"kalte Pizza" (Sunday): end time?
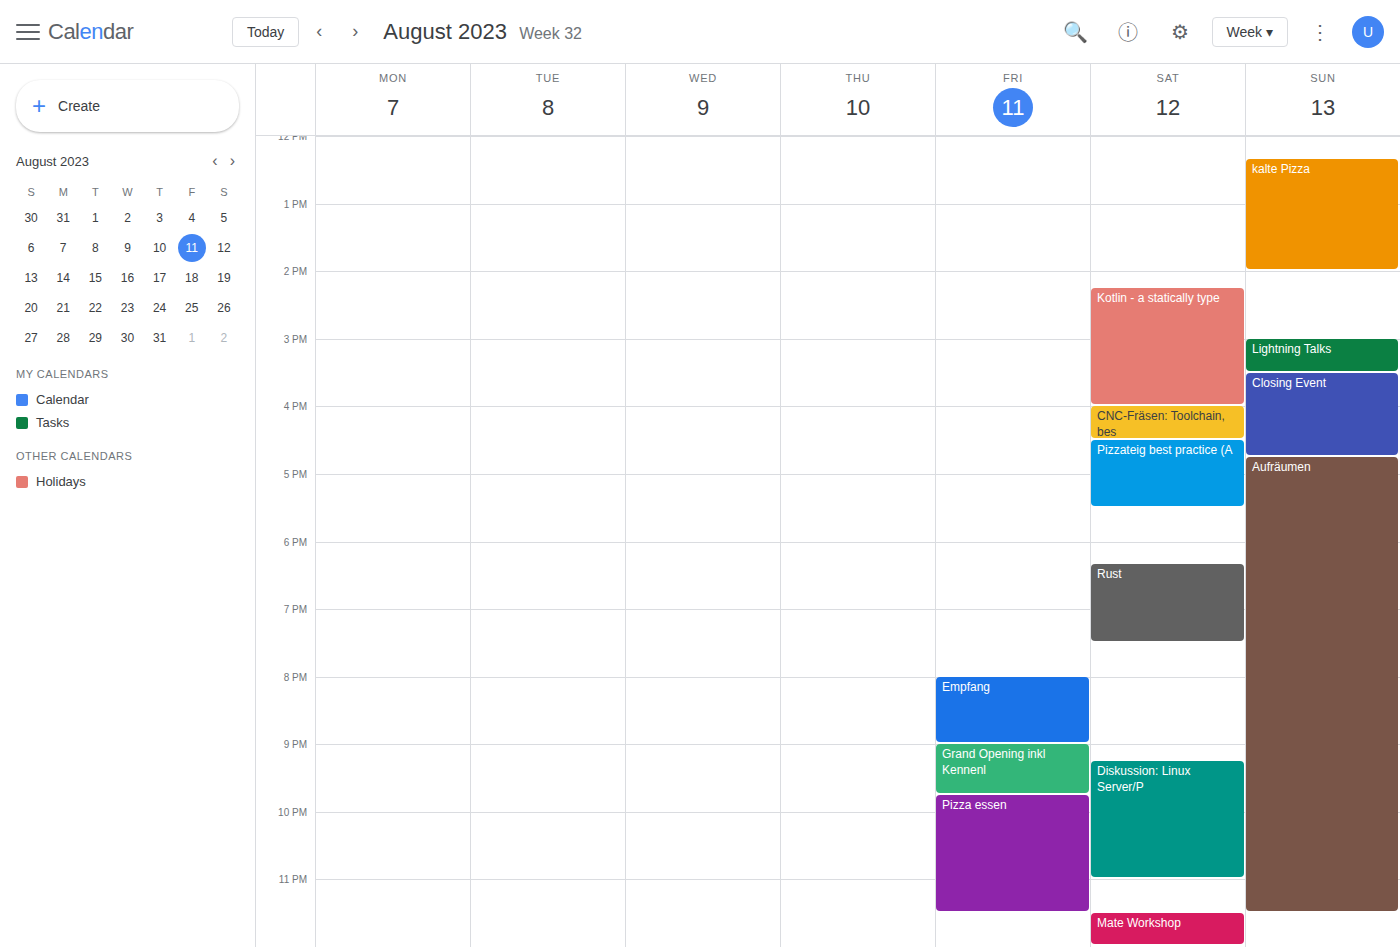
2:00 PM